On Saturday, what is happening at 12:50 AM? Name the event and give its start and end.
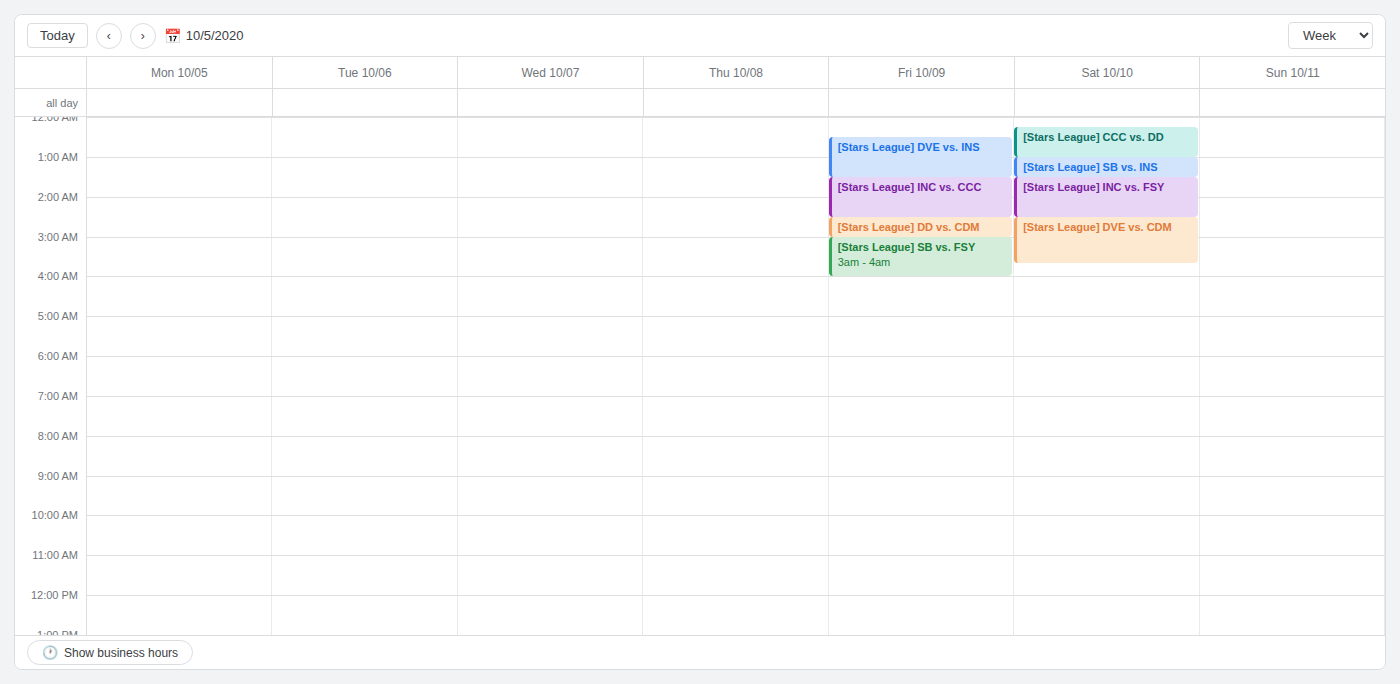
"[Stars League] CCC vs. DD", 12:15 AM to 1:00 AM